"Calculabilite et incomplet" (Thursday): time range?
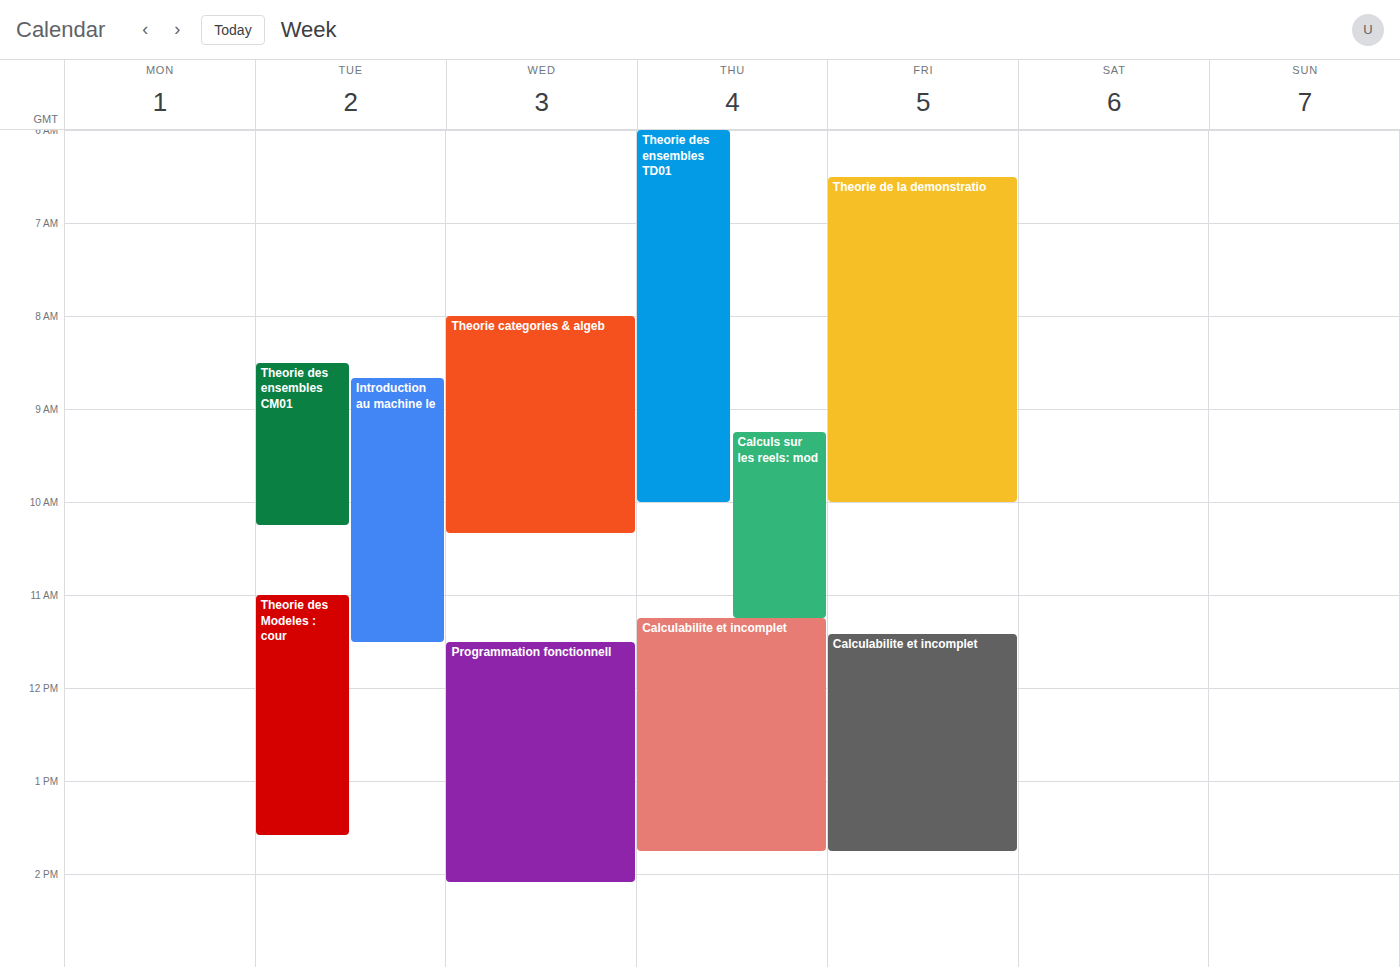
11:15 AM to 1:45 PM